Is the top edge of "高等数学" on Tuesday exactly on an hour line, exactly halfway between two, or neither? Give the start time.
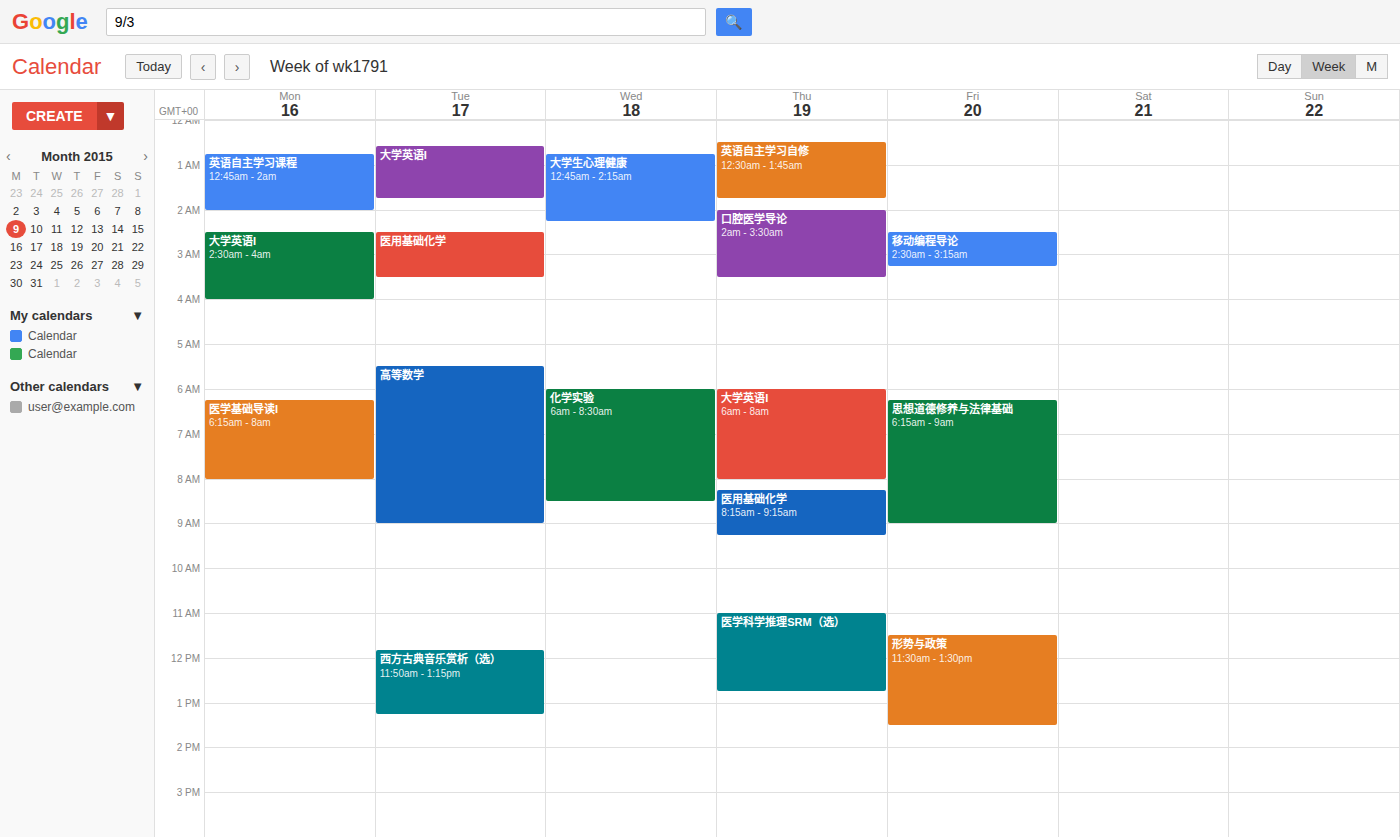
5:30 AM -- halfway between the 5 AM and 6 AM lines.